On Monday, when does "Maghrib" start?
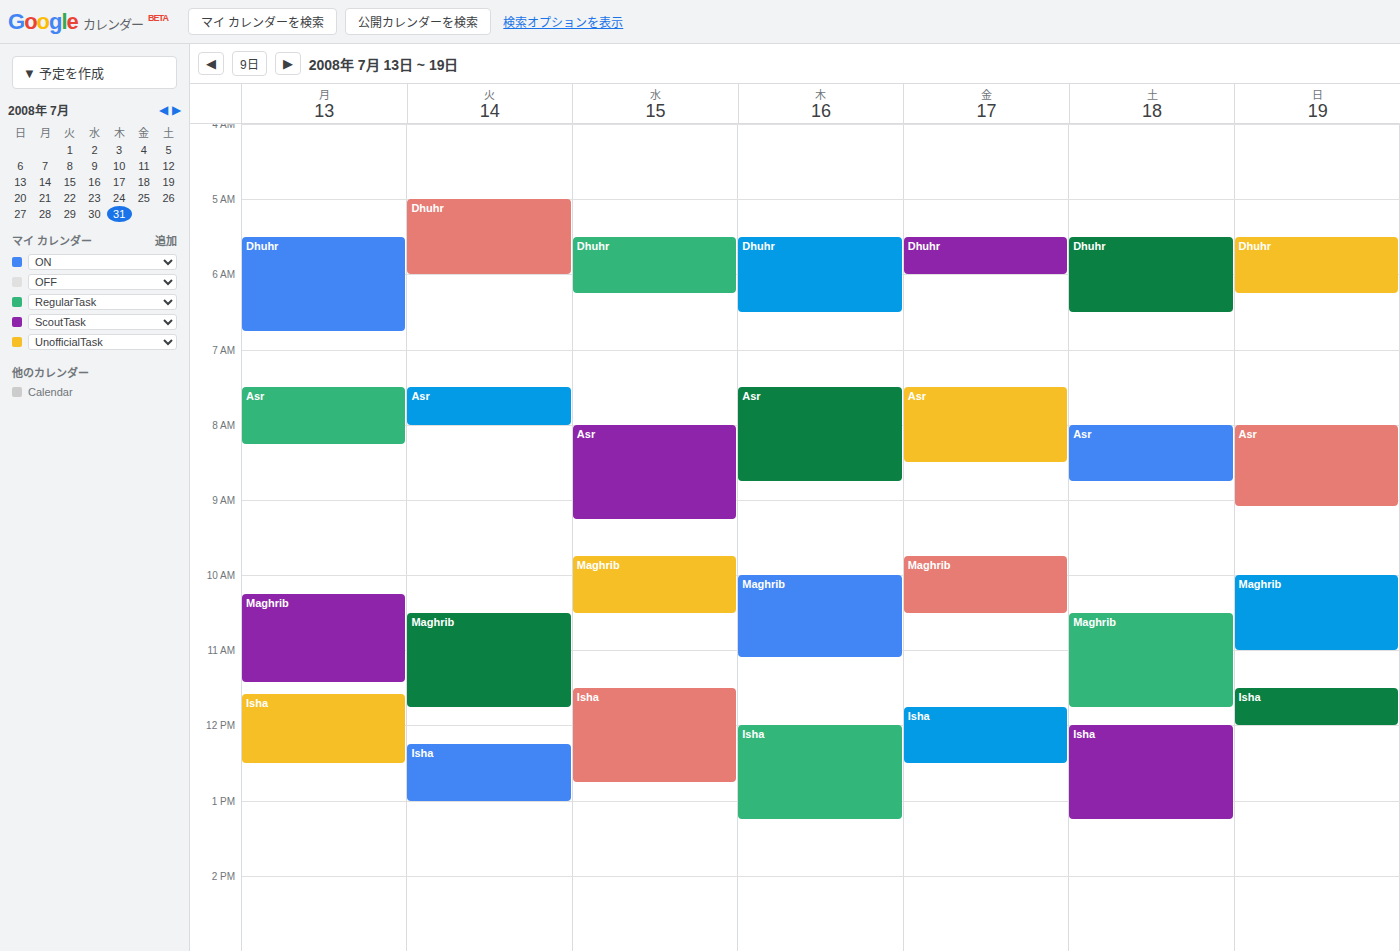
10:15